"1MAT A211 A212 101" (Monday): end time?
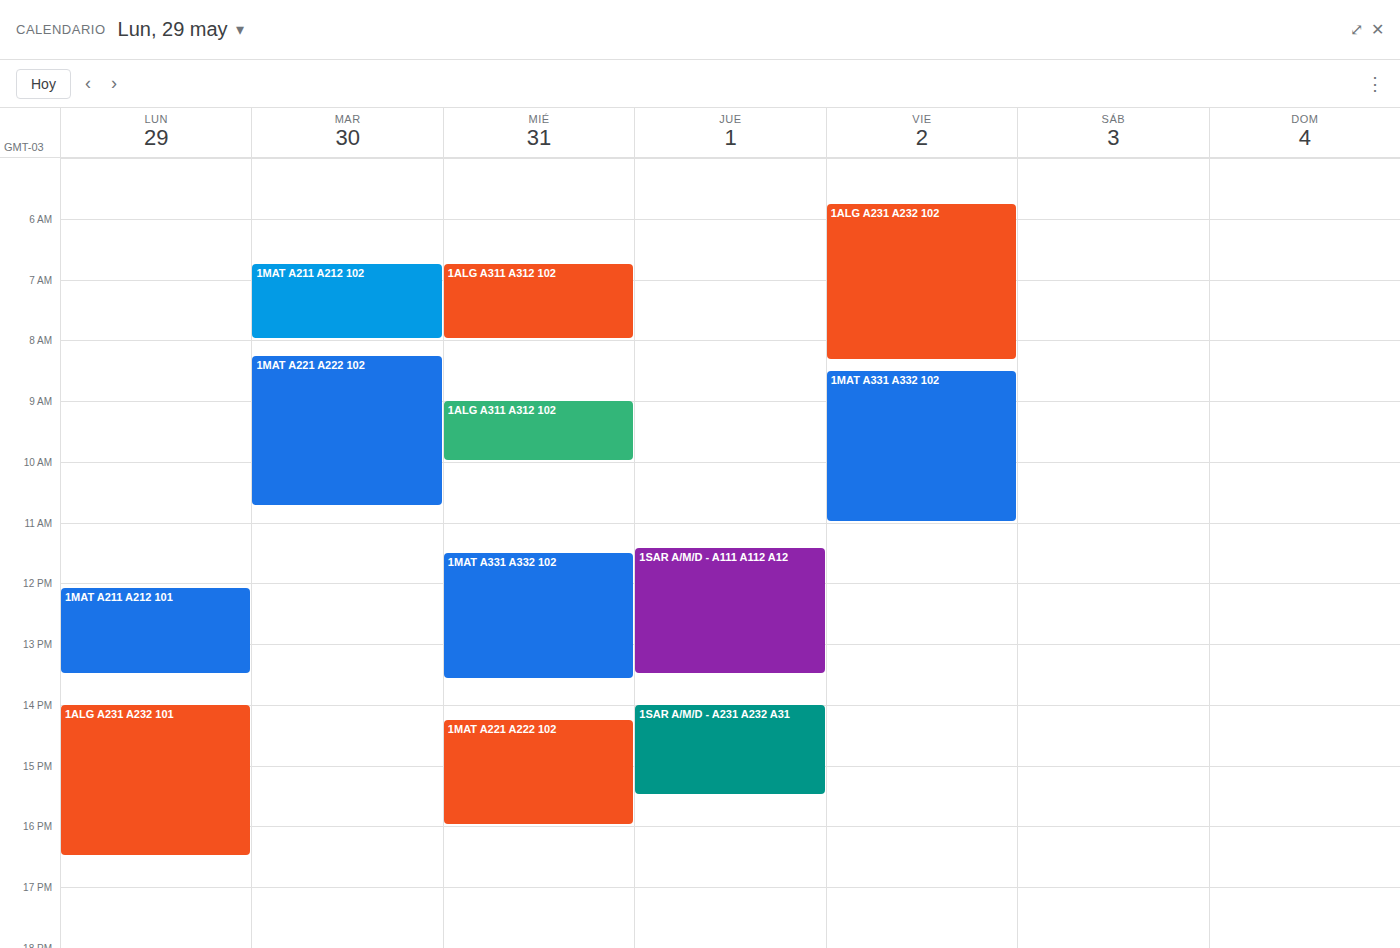
1:30 PM